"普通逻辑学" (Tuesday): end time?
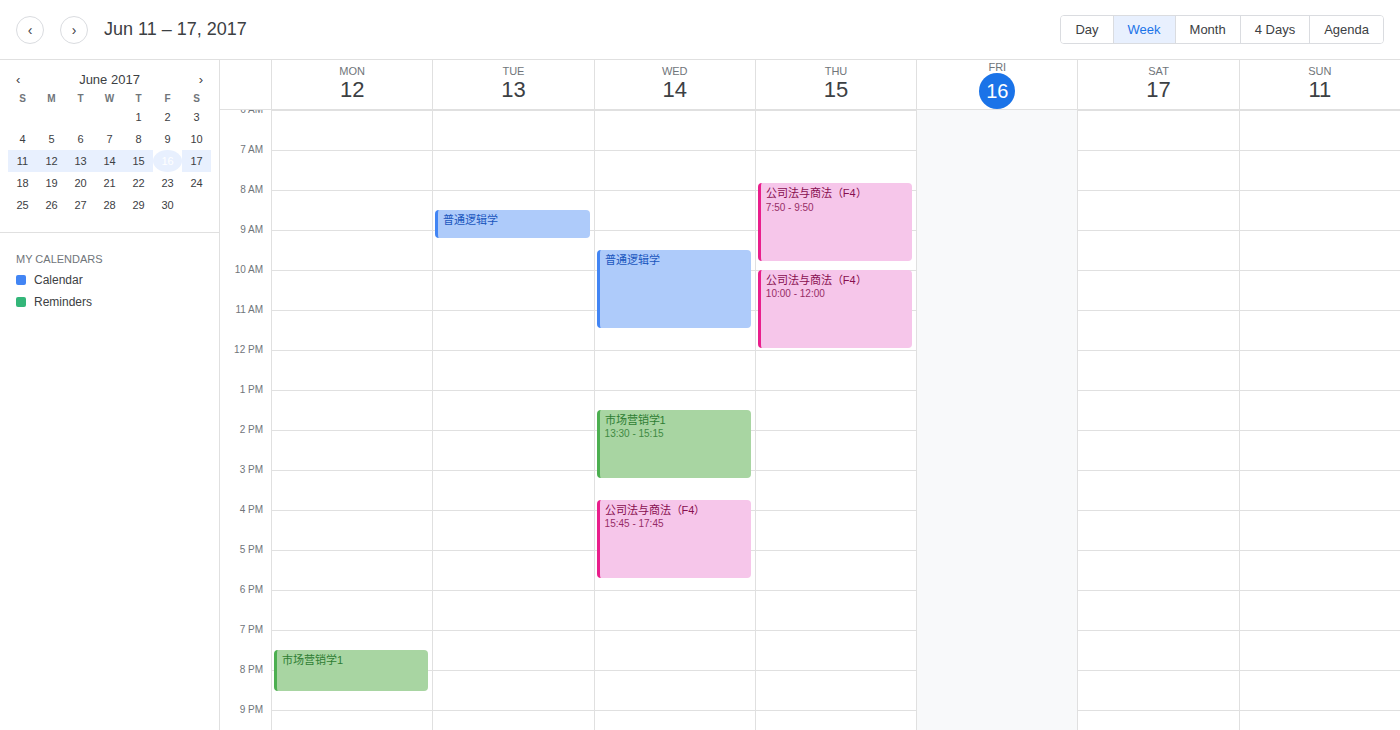
9:15 AM